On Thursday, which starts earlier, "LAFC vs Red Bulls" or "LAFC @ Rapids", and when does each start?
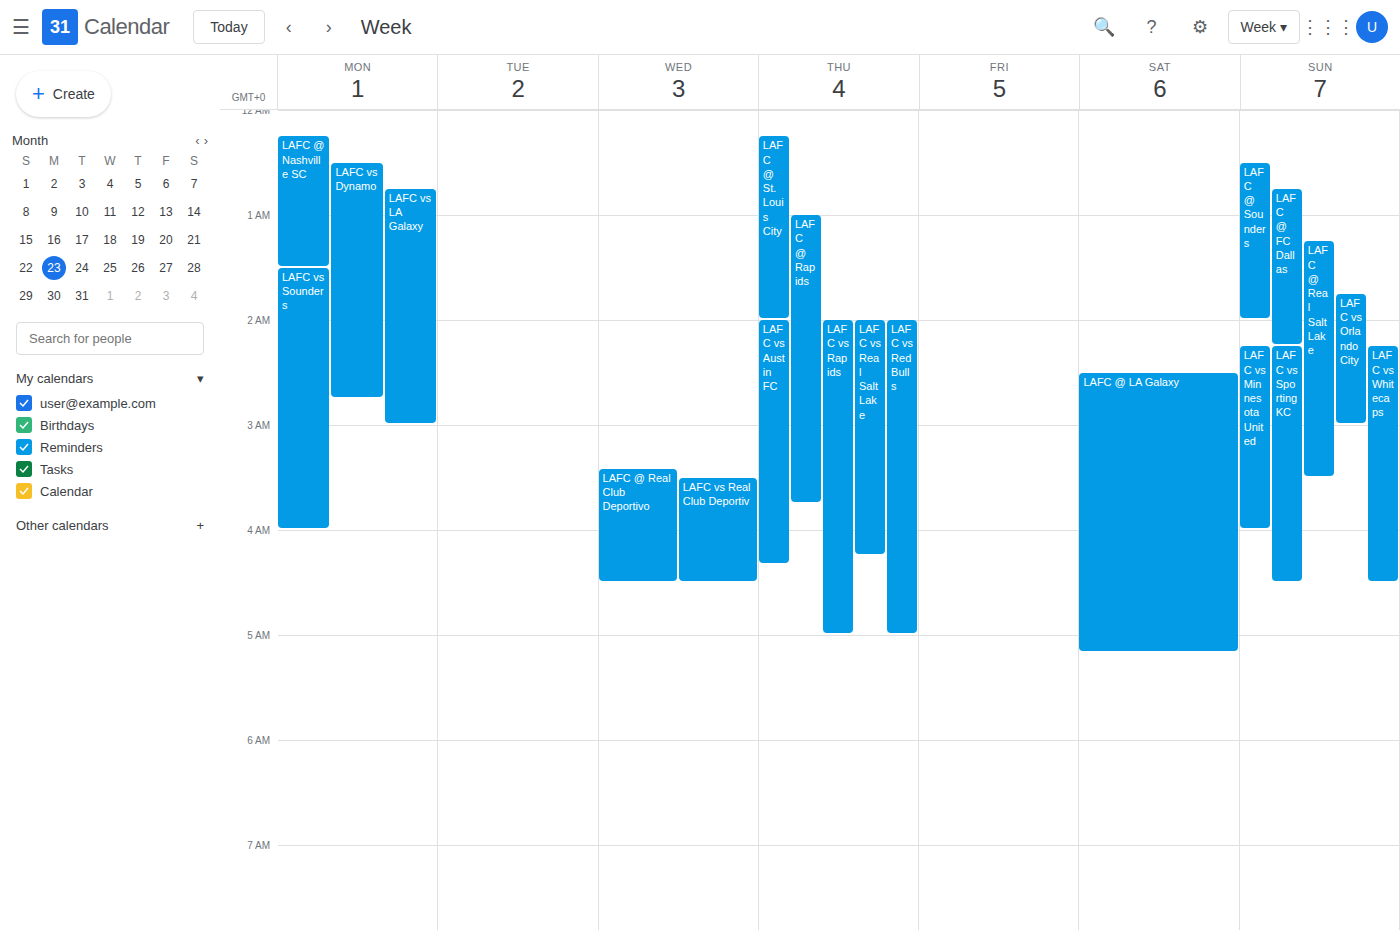
"LAFC @ Rapids" 1:00 AM; "LAFC vs Red Bulls" 2:00 AM.